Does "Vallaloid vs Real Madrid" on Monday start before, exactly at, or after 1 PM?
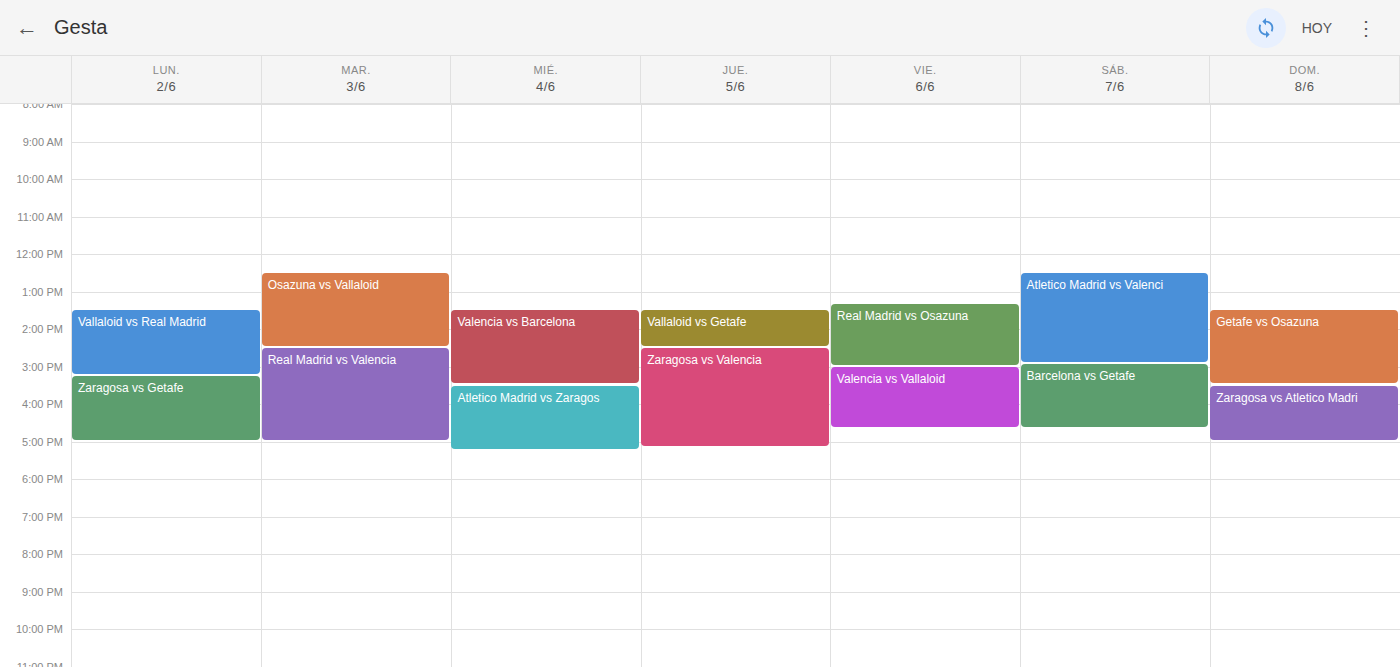
1:30 PM -- after 1 PM, 30 minutes below the 1 PM line.